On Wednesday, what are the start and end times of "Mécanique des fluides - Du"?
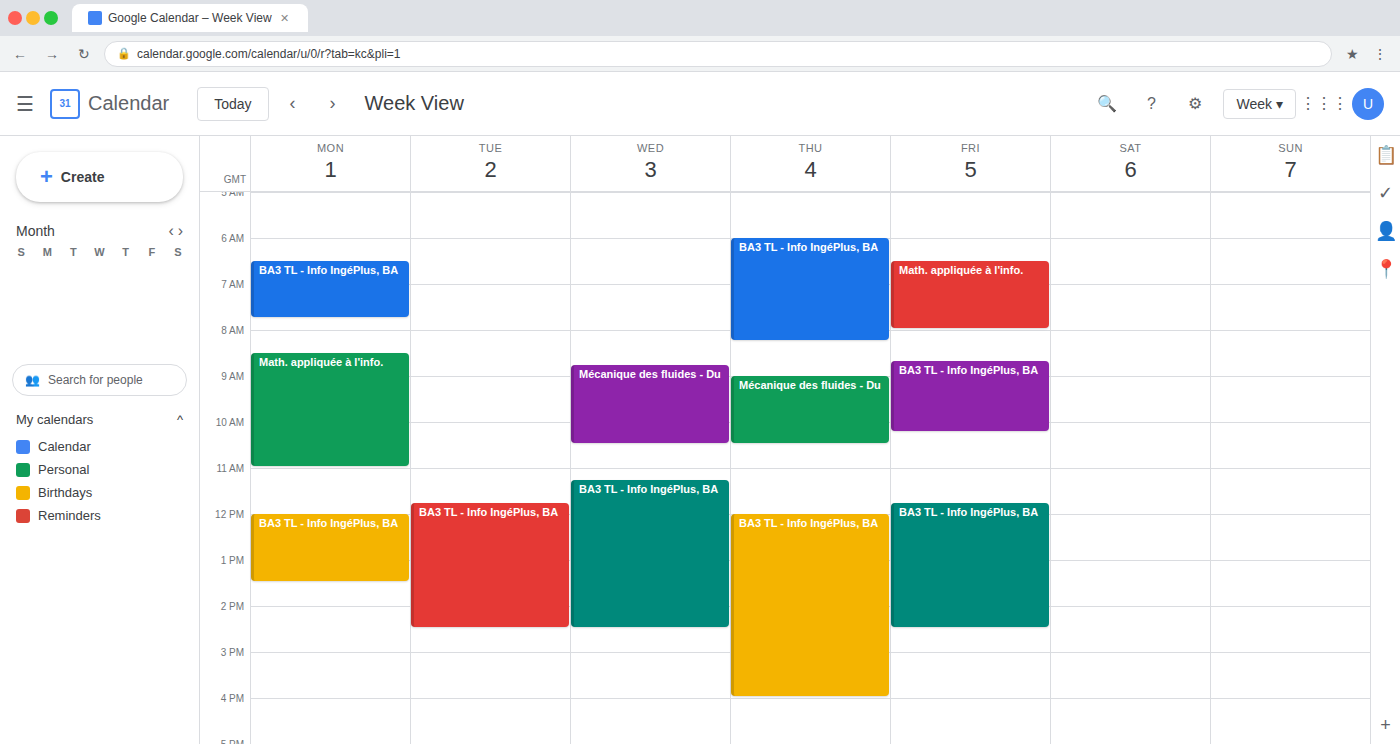
8:45 AM to 10:30 AM